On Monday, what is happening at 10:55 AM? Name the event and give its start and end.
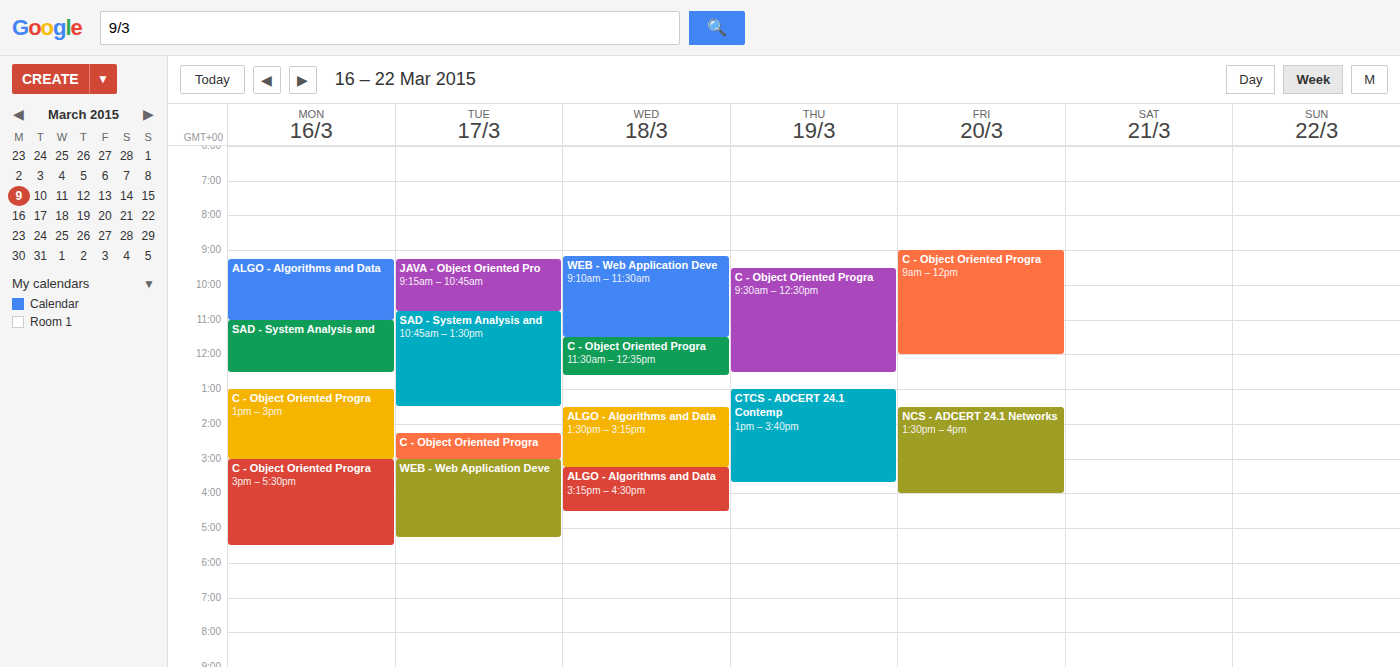
"ALGO - Algorithms and Data", 9:15 AM to 11:00 AM